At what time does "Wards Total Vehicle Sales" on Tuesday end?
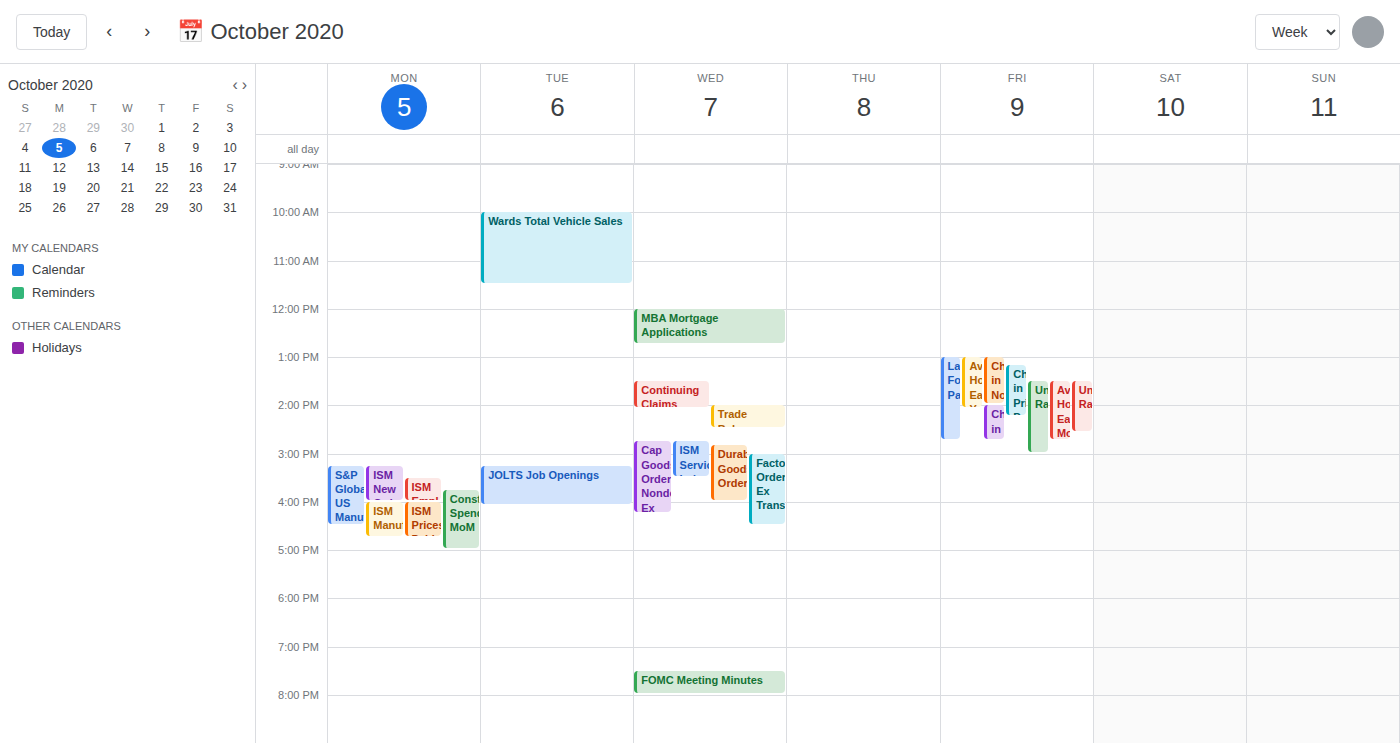
11:30 AM